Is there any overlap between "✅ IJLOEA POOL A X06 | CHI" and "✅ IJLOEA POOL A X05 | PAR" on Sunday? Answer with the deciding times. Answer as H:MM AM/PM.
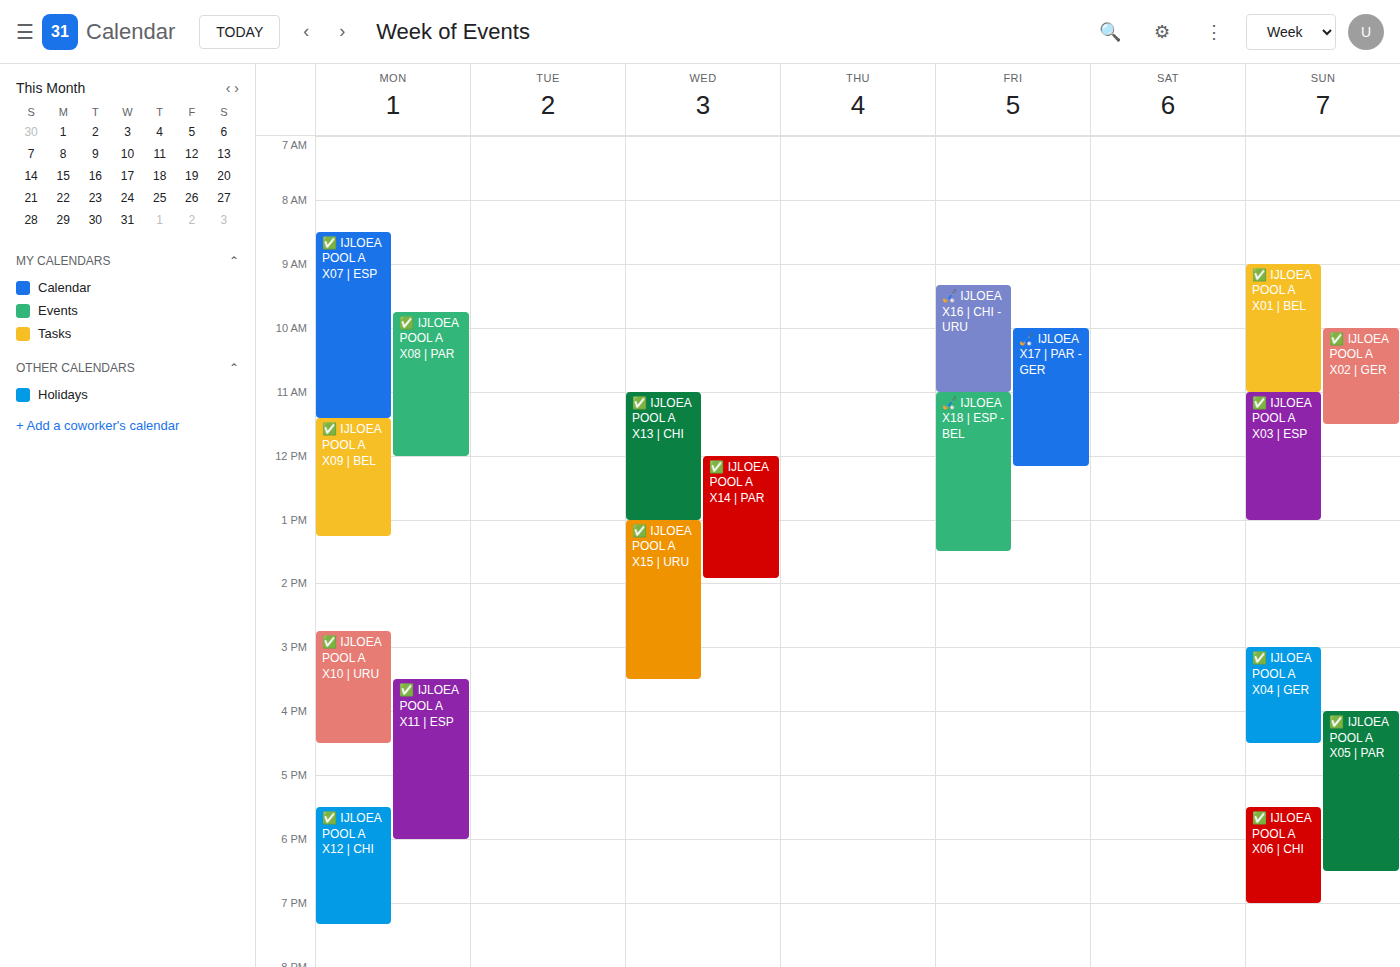
"✅ IJLOEA POOL A X06 | CHI" starts at 5:30 PM, before "✅ IJLOEA POOL A X05 | PAR" ends at 6:30 PM -- they overlap.